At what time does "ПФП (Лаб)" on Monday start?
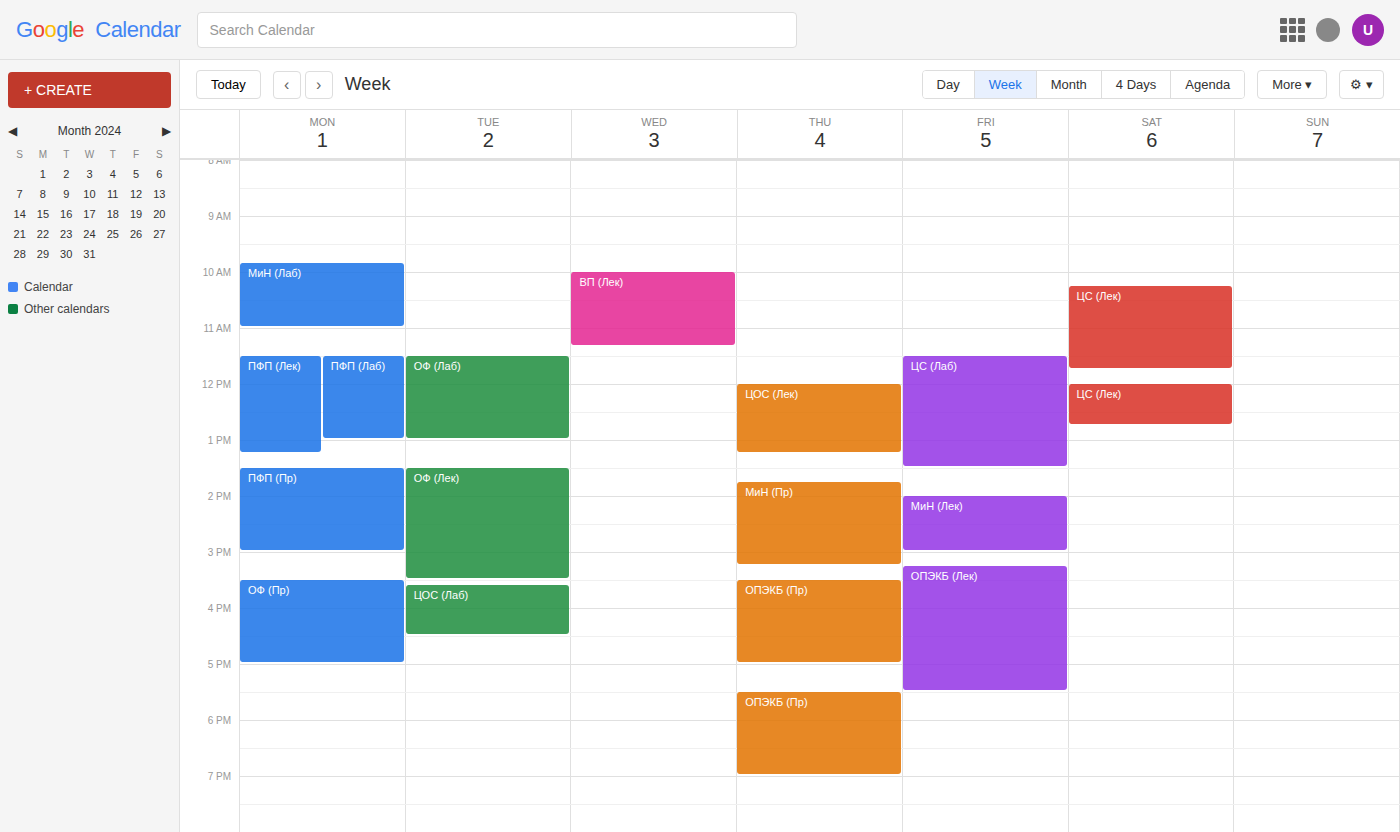
11:30 AM